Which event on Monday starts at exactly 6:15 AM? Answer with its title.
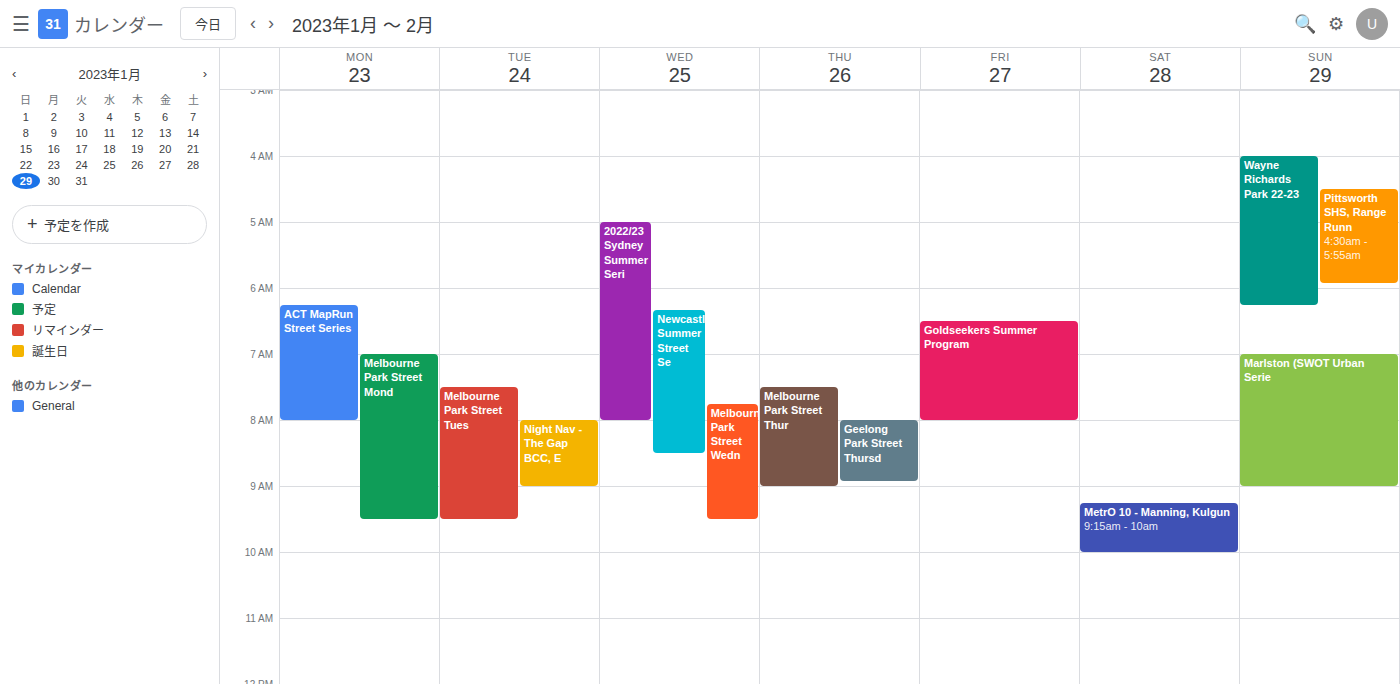
"ACT MapRun Street Series"